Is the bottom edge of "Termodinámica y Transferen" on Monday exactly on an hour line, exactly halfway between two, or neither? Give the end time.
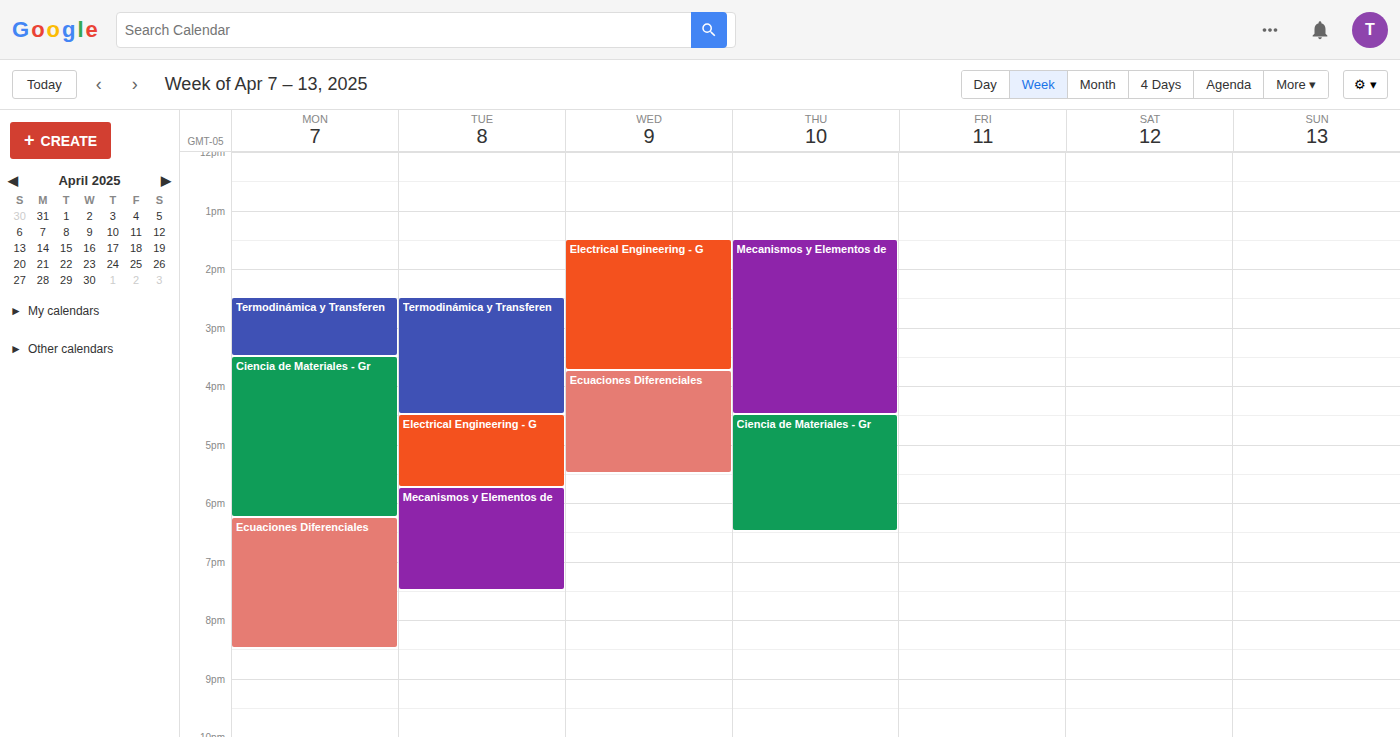
3:30 PM -- halfway between the 3 PM and 4 PM lines.